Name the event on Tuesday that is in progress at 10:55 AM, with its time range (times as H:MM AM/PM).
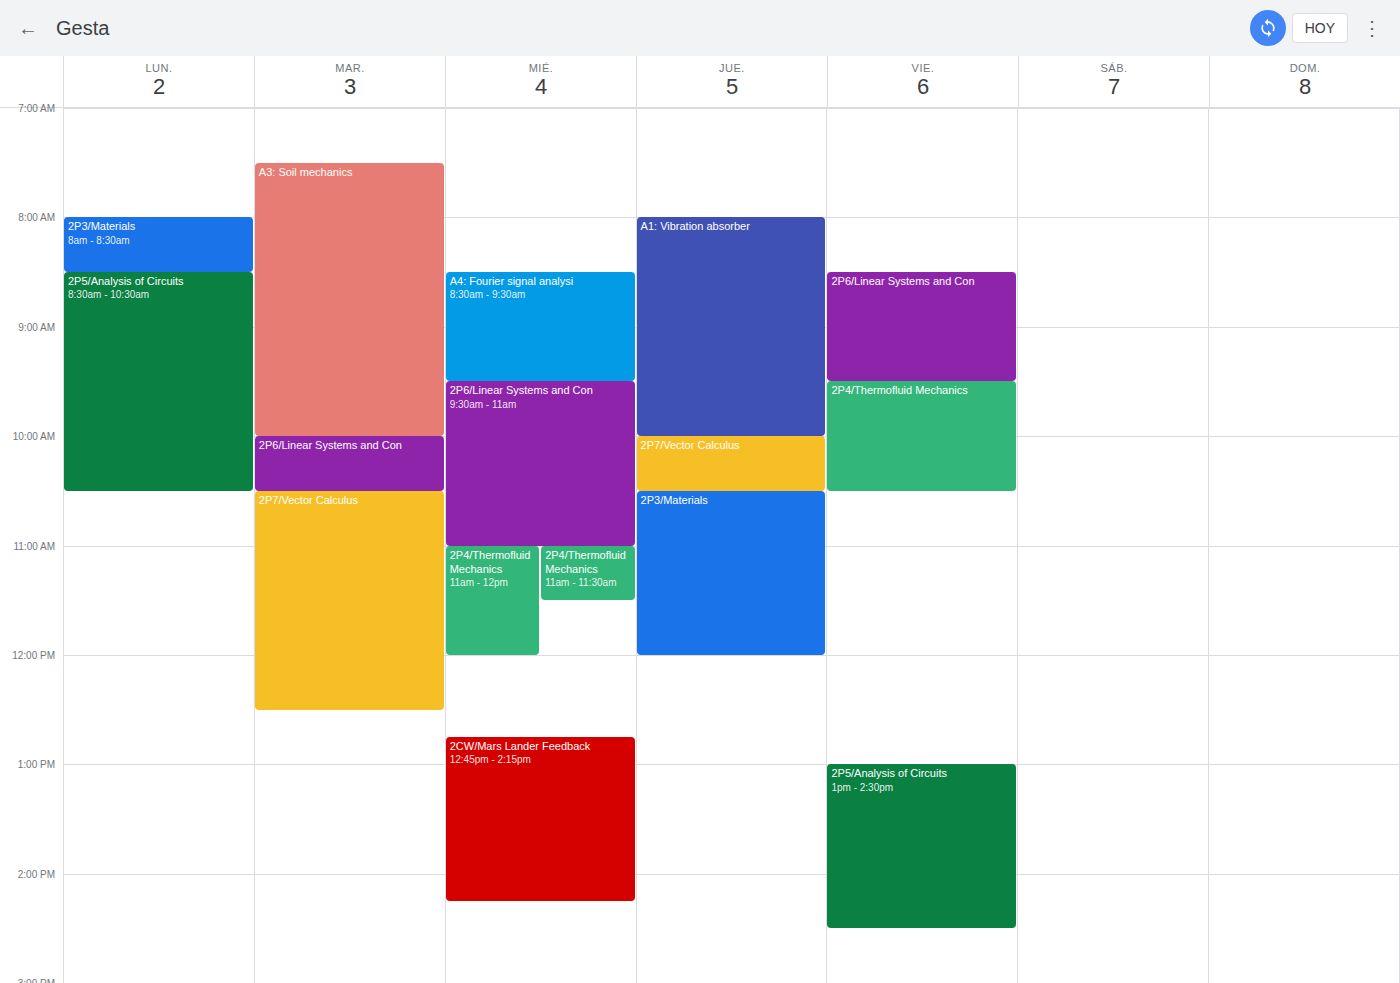
"2P7/Vector Calculus", 10:30 AM to 12:30 PM